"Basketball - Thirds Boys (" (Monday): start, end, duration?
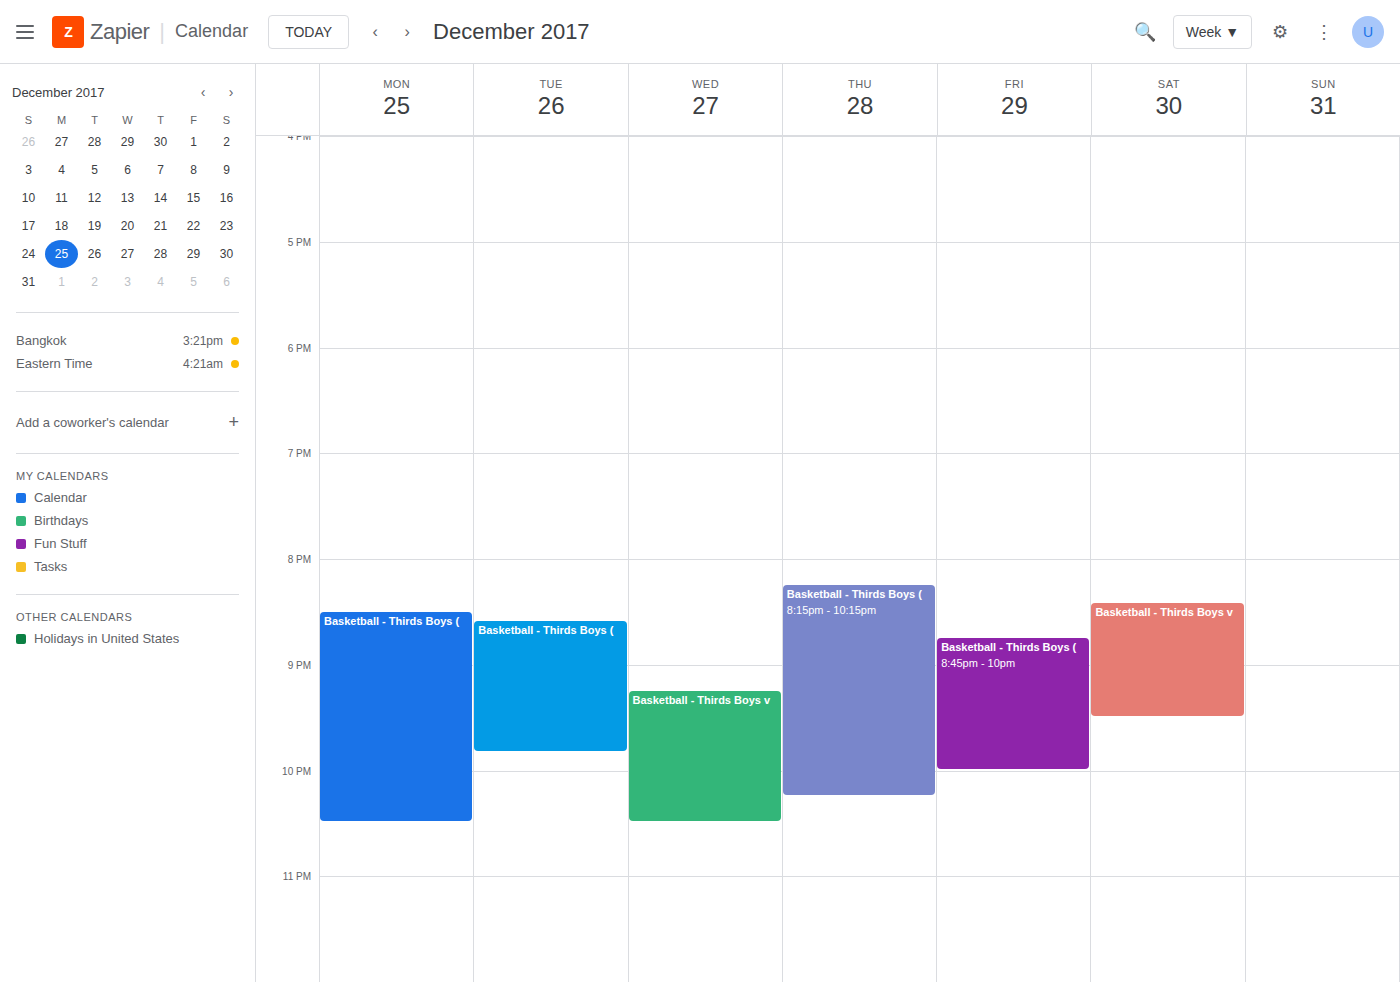
20:30 to 22:30, 2 hours